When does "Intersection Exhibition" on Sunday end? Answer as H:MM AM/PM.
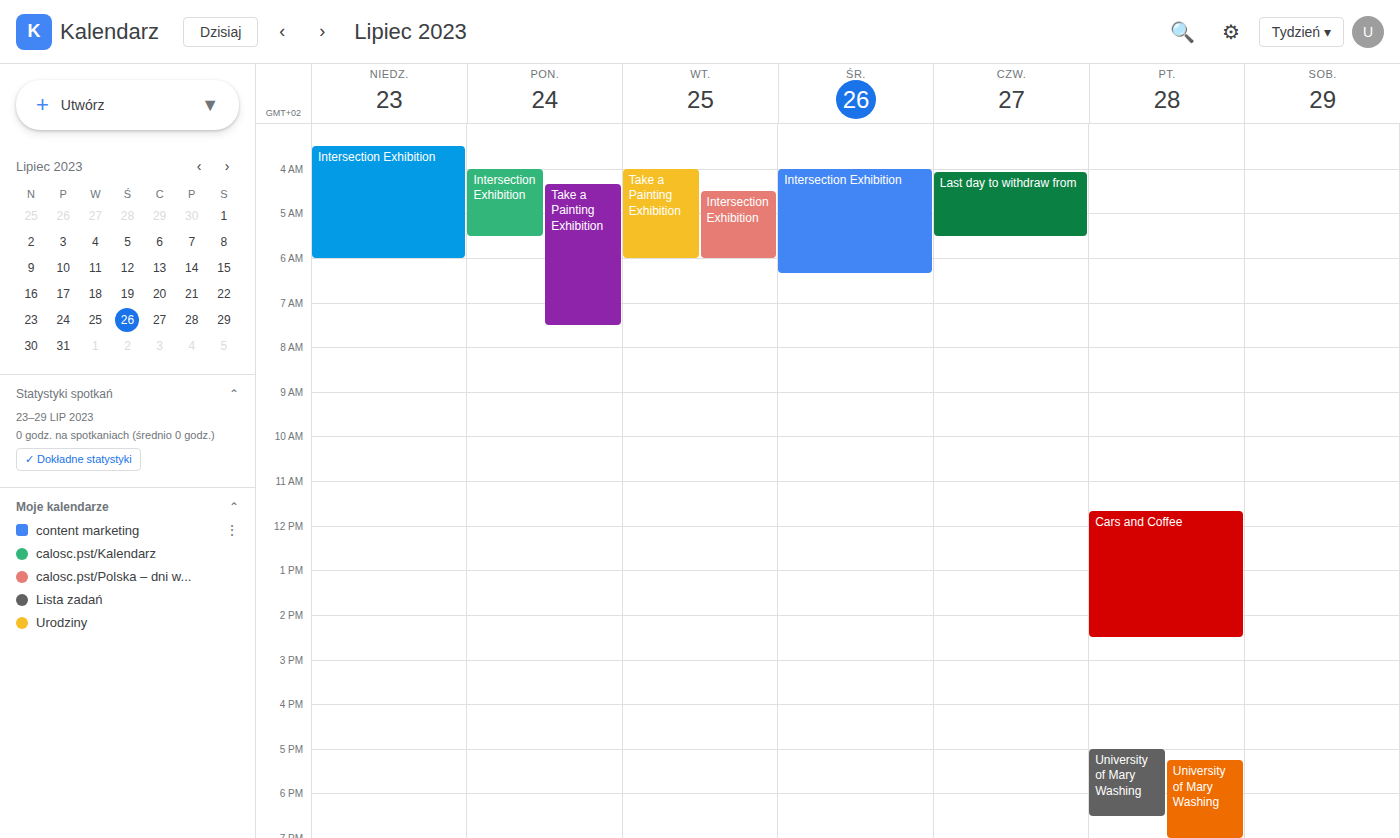
6:00 AM